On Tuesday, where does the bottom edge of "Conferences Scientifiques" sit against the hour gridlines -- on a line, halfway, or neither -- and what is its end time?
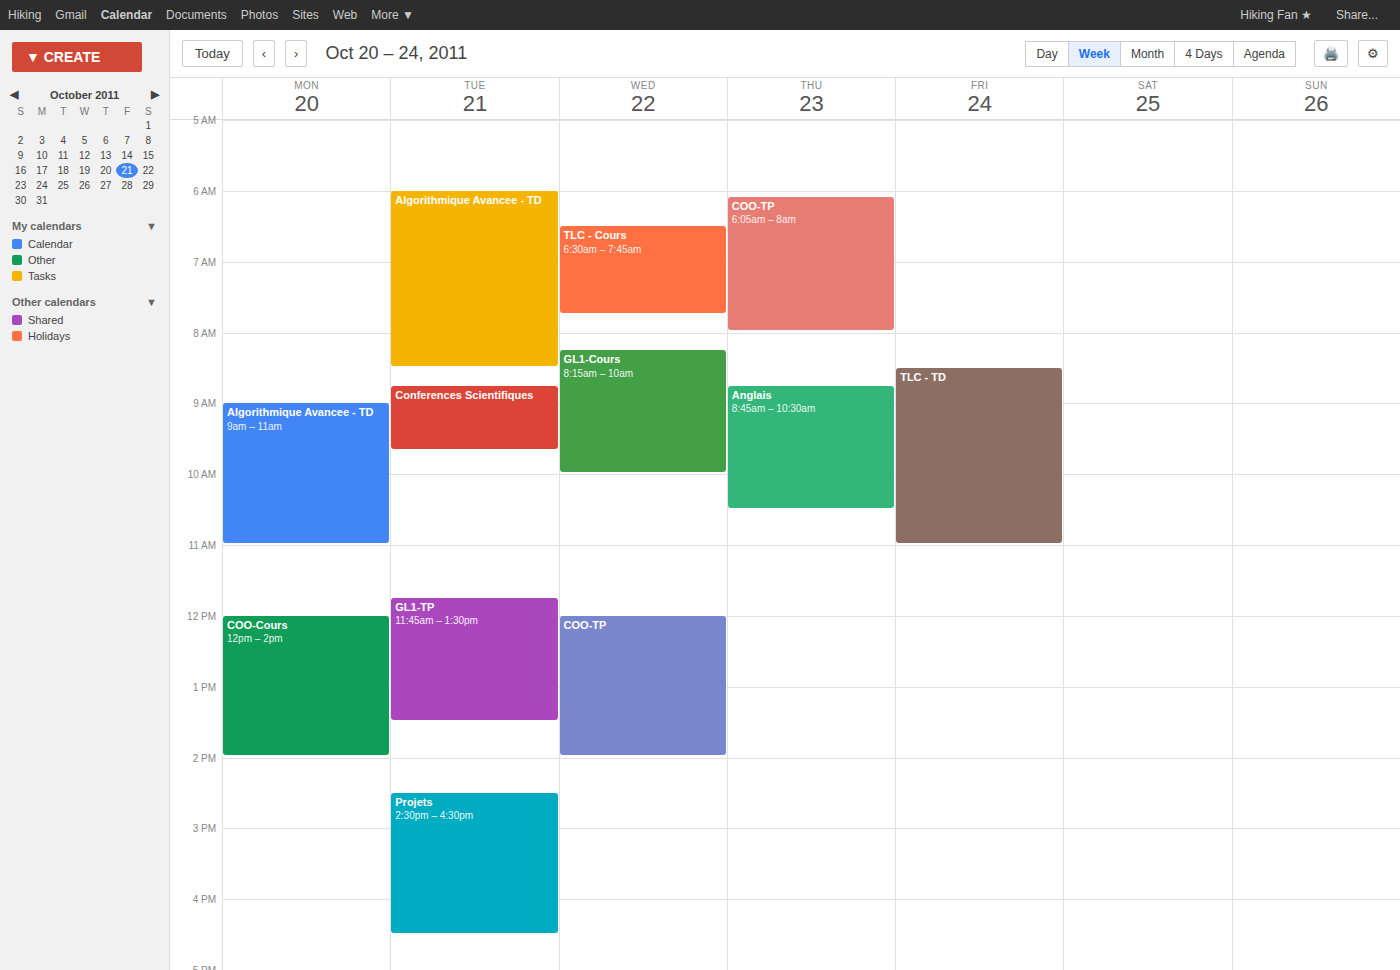
9:40 AM -- neither: 40 minutes below the 9 AM line and 20 minutes above the 10 AM line.